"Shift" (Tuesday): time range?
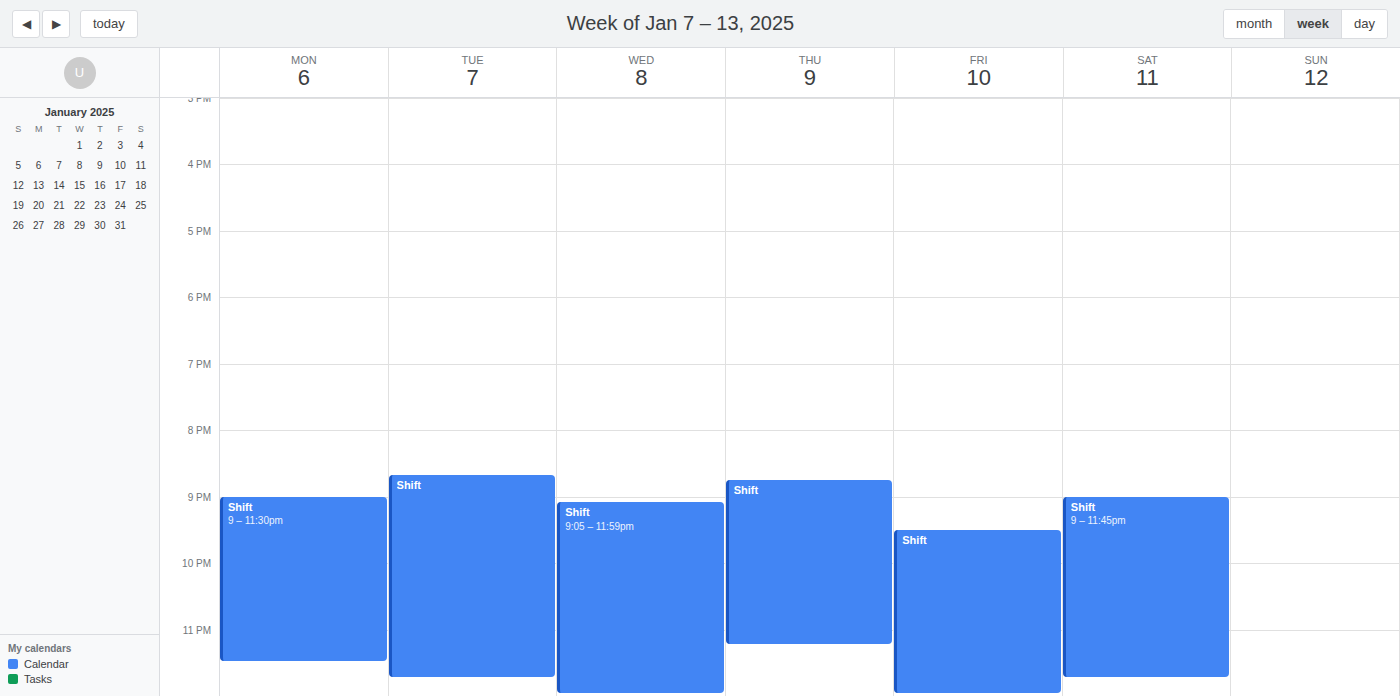
20:40 to 23:45